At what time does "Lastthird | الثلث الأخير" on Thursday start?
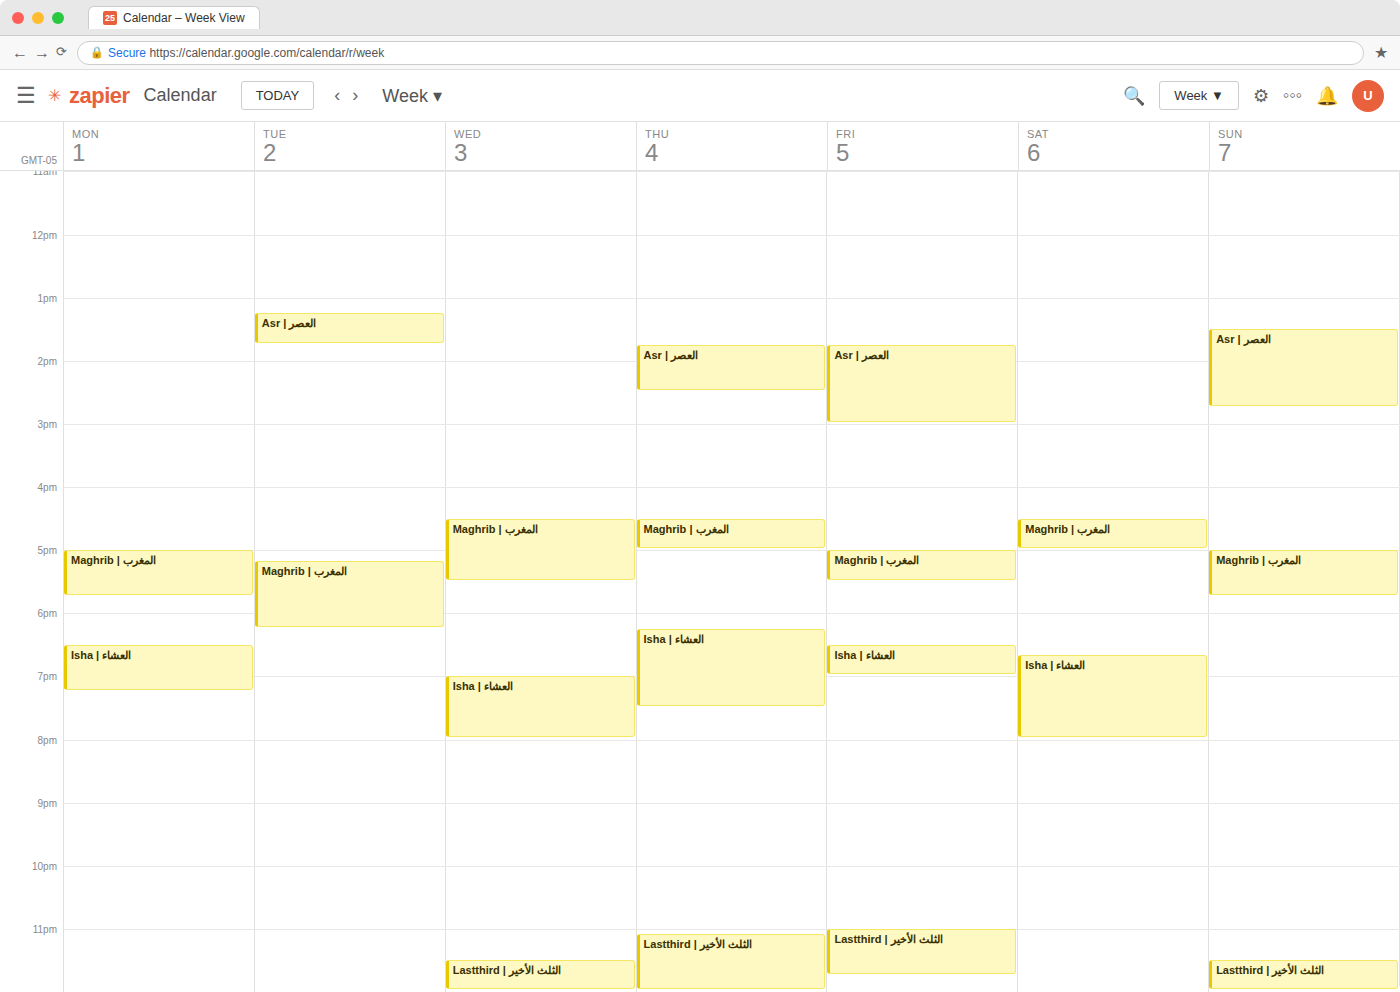
11:05 PM